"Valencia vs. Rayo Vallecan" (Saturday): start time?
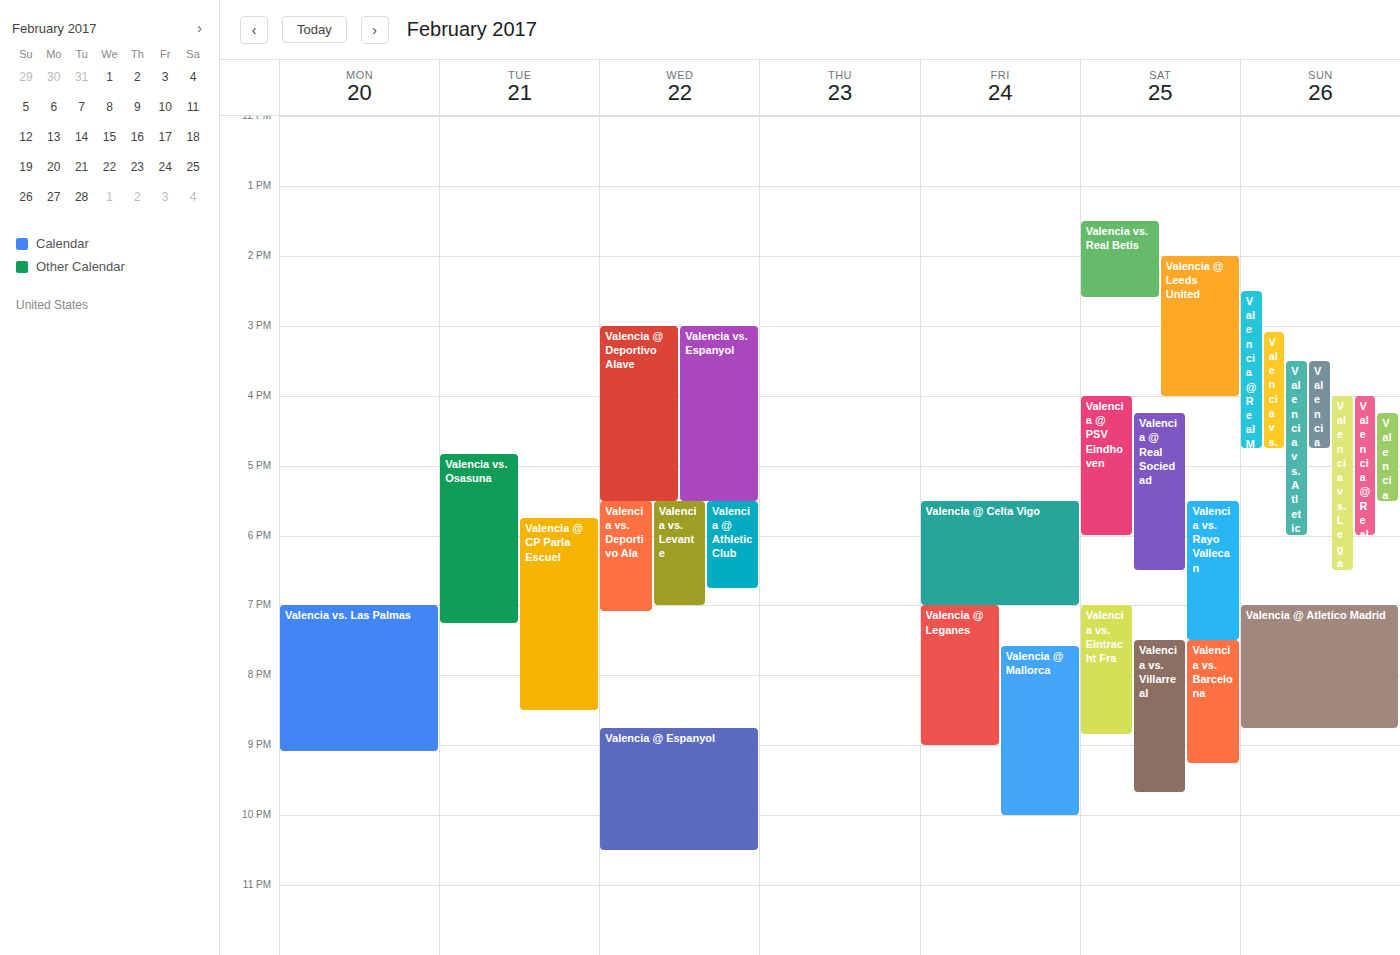
5:30 PM